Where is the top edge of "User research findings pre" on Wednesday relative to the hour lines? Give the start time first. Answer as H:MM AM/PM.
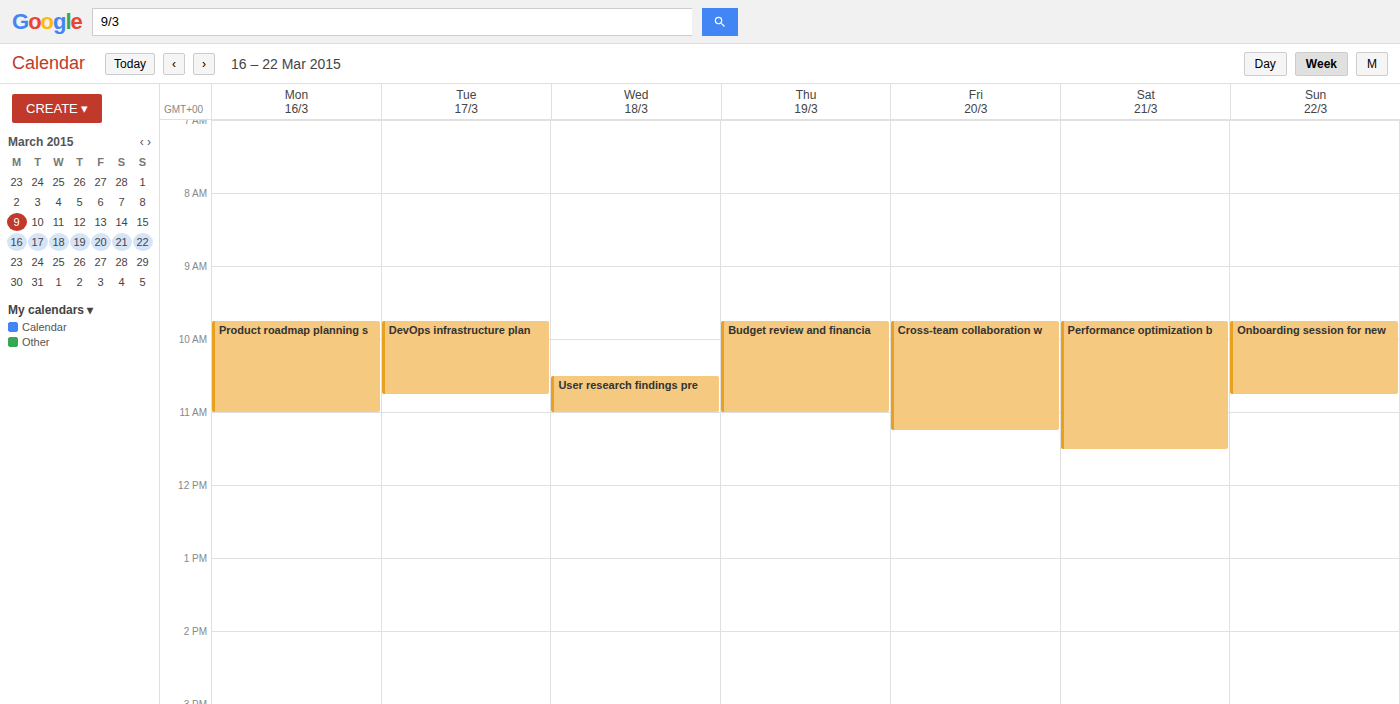
10:30 AM -- halfway between the 10 AM and 11 AM lines.